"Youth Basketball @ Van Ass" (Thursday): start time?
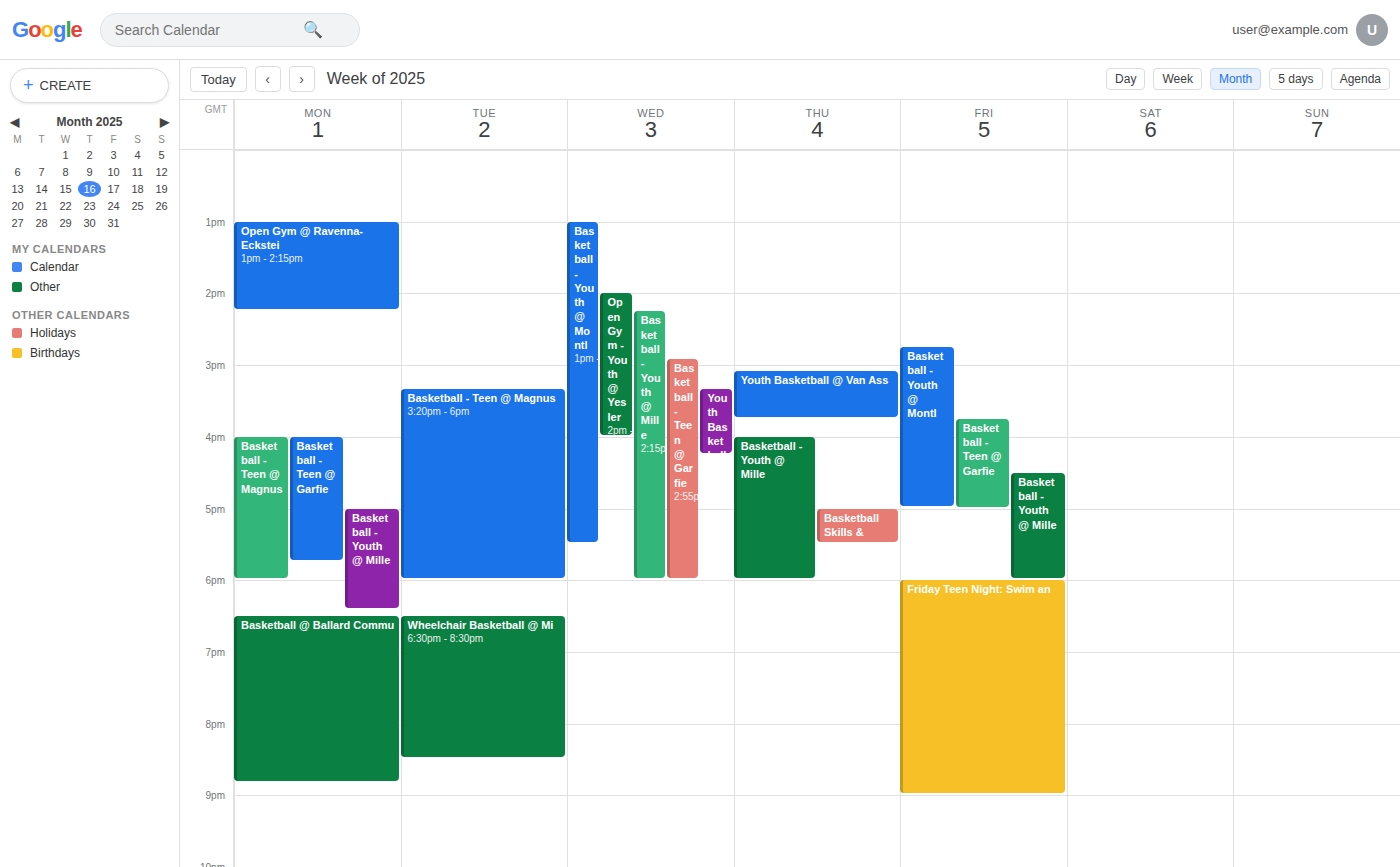
3:05 PM